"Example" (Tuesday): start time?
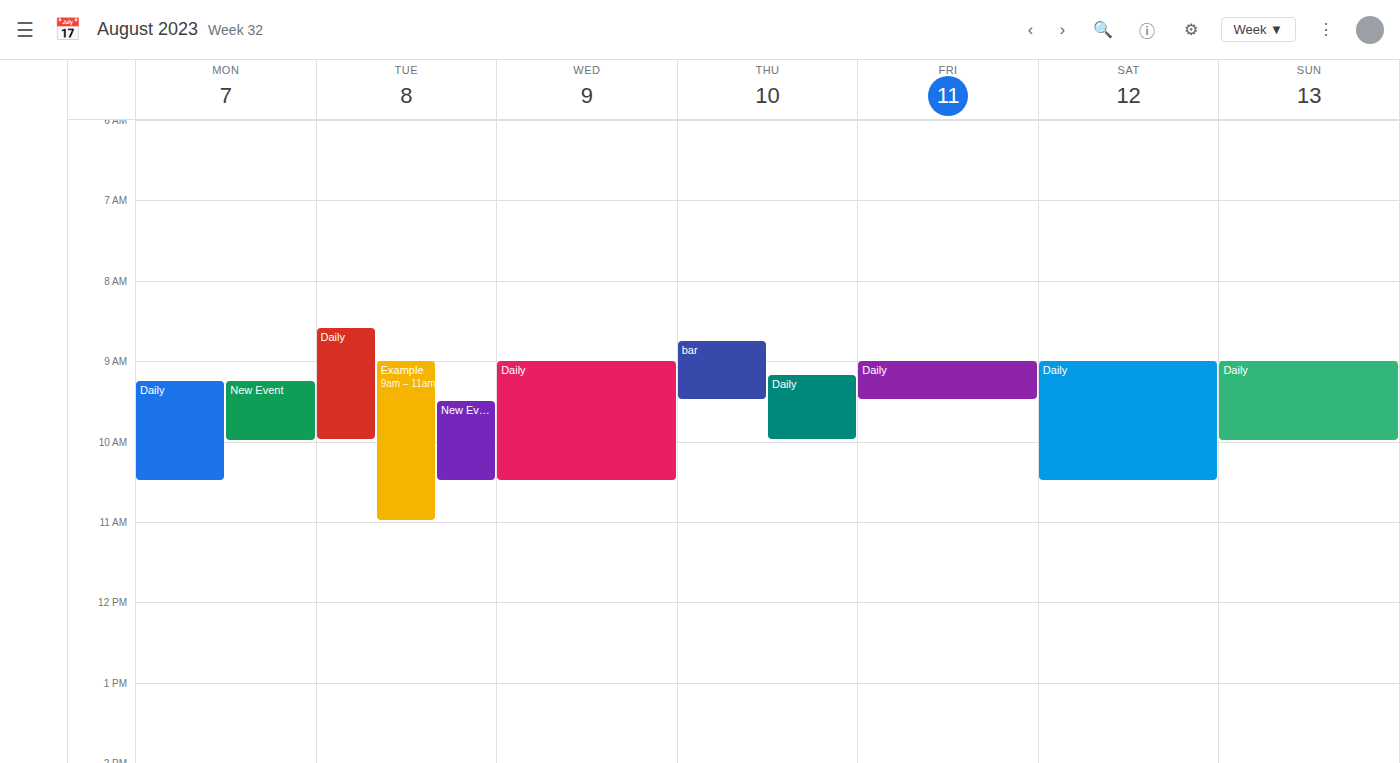
9:00 AM